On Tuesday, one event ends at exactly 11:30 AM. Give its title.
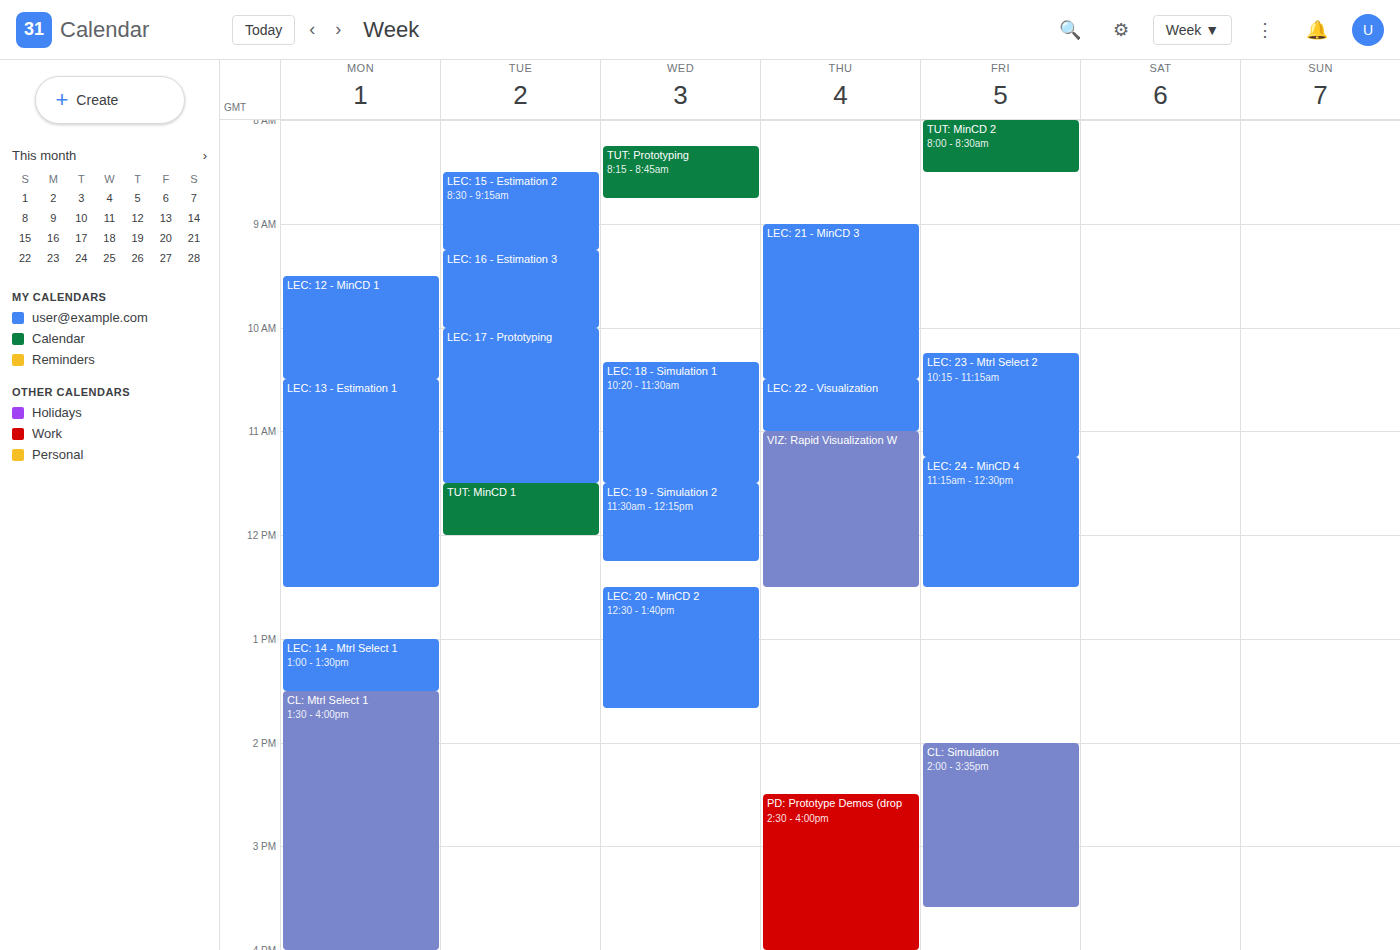
"LEC: 17 - Prototyping"